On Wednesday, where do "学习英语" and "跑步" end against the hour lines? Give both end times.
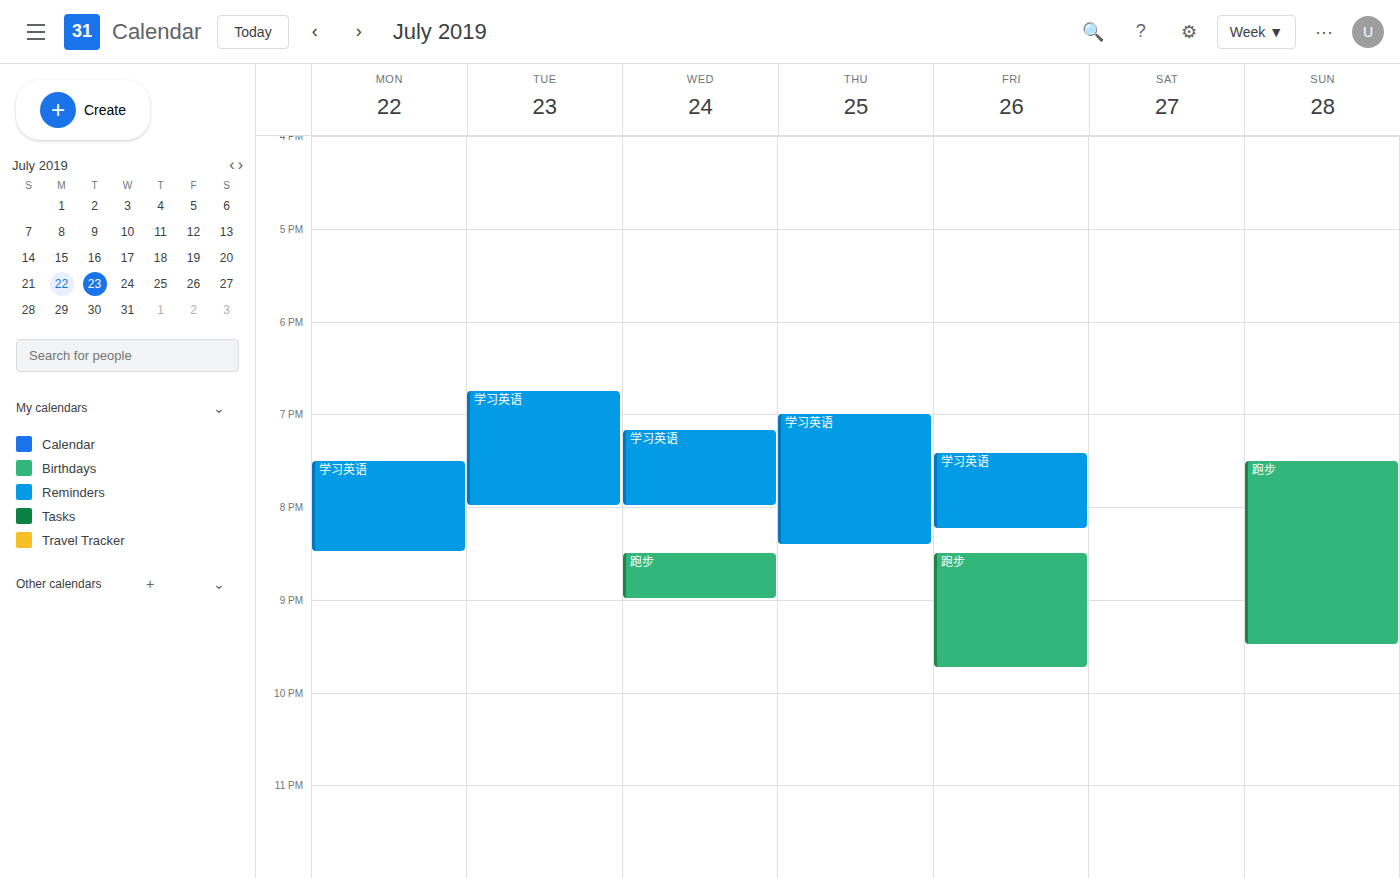
"学习英语": 20:00, exactly on the 20:00 line. "跑步": 21:00, exactly on the 21:00 line.